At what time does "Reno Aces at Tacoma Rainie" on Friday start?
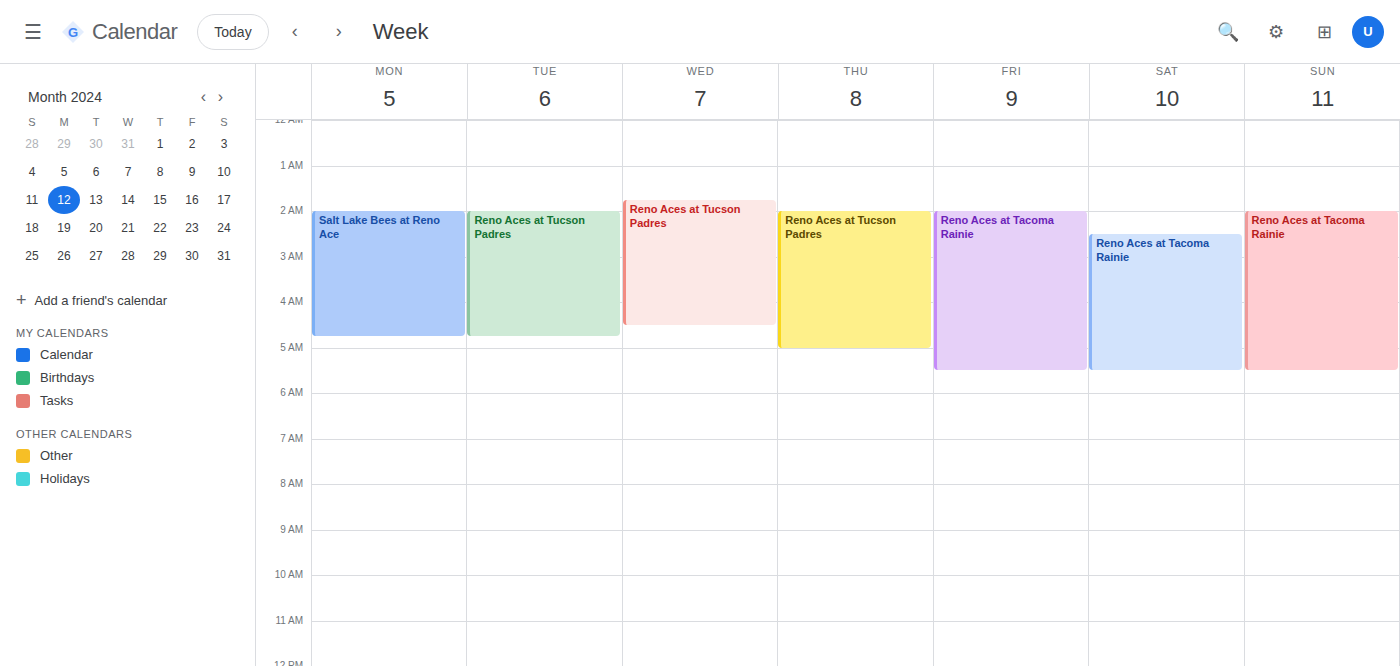
2:00 AM